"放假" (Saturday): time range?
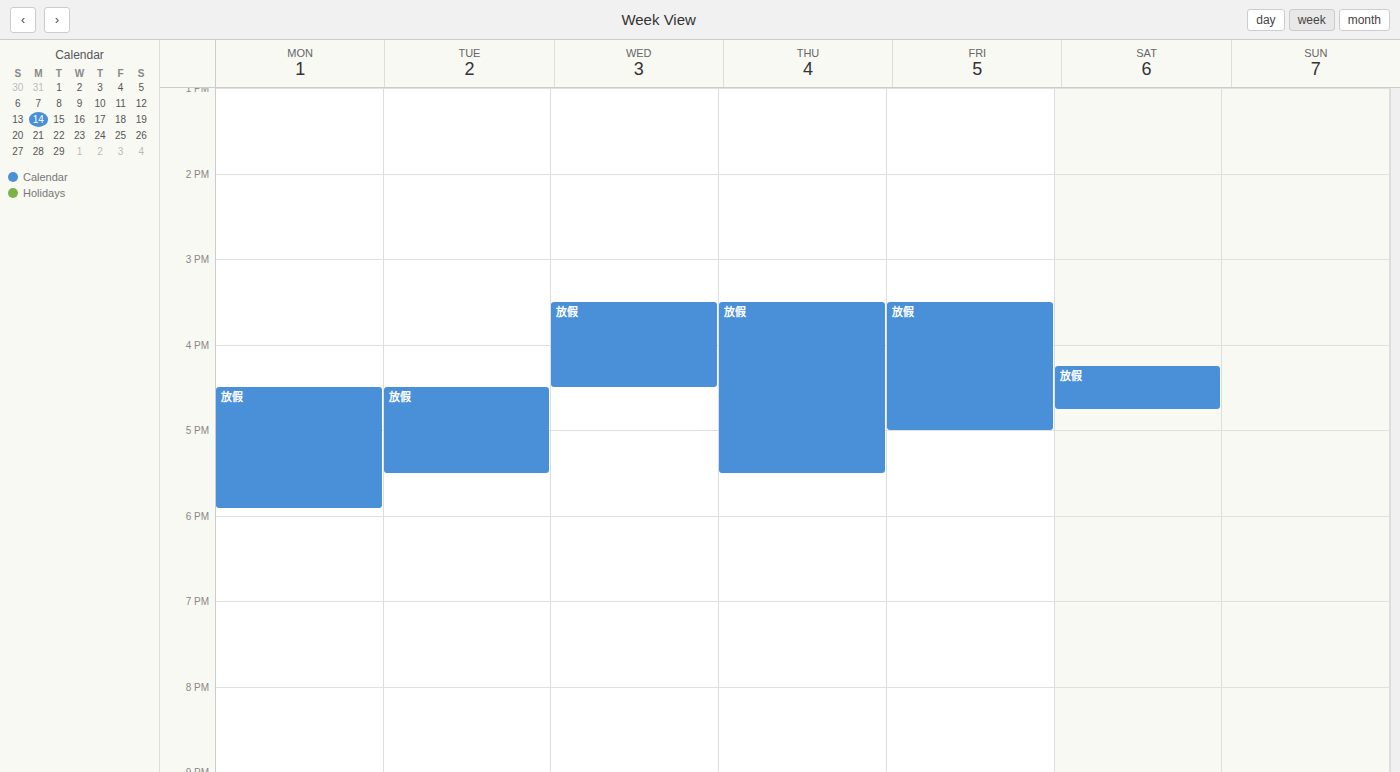
16:15 to 16:45